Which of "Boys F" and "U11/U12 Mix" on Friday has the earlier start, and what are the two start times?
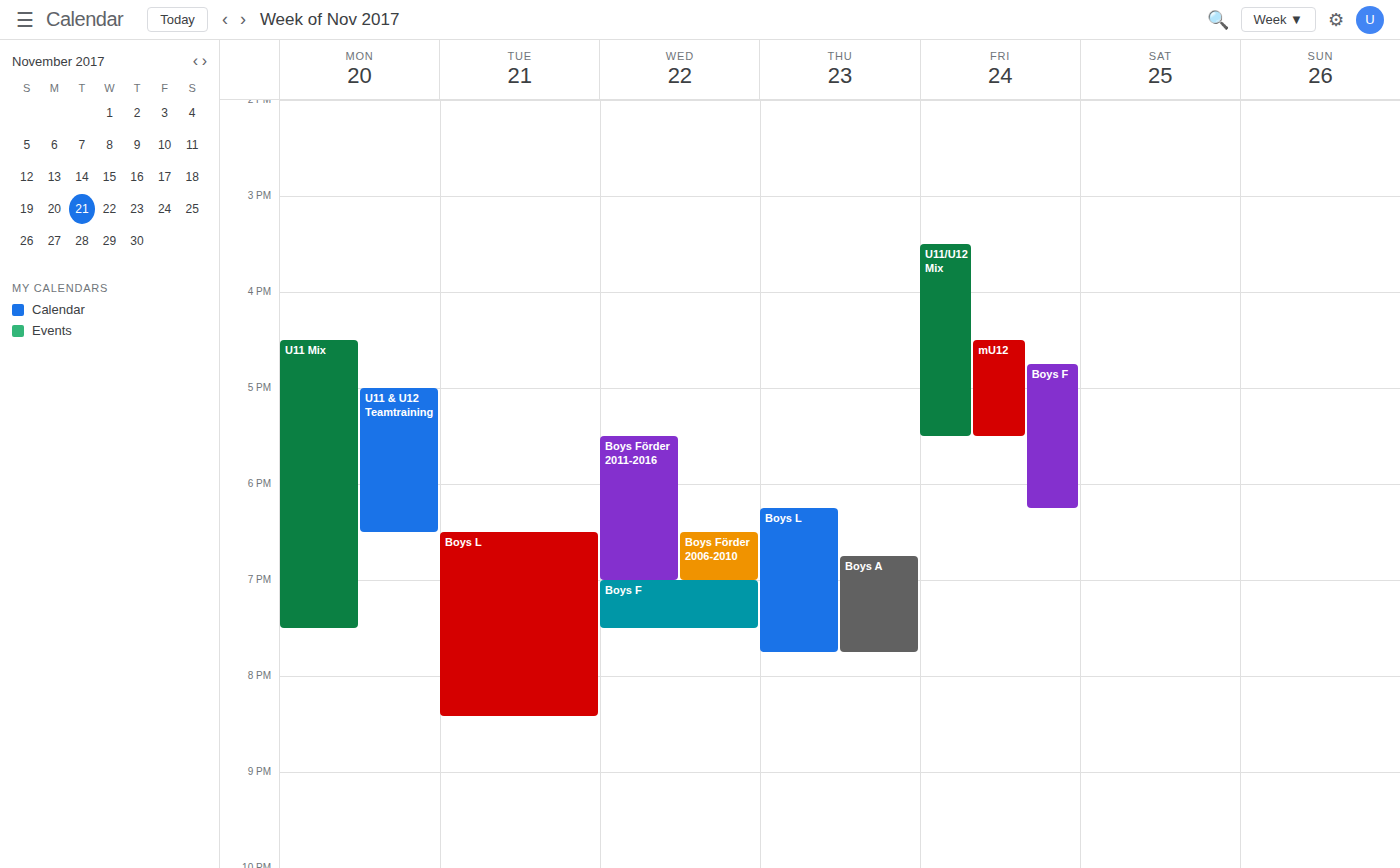
"U11/U12 Mix" 15:30; "Boys F" 16:45.